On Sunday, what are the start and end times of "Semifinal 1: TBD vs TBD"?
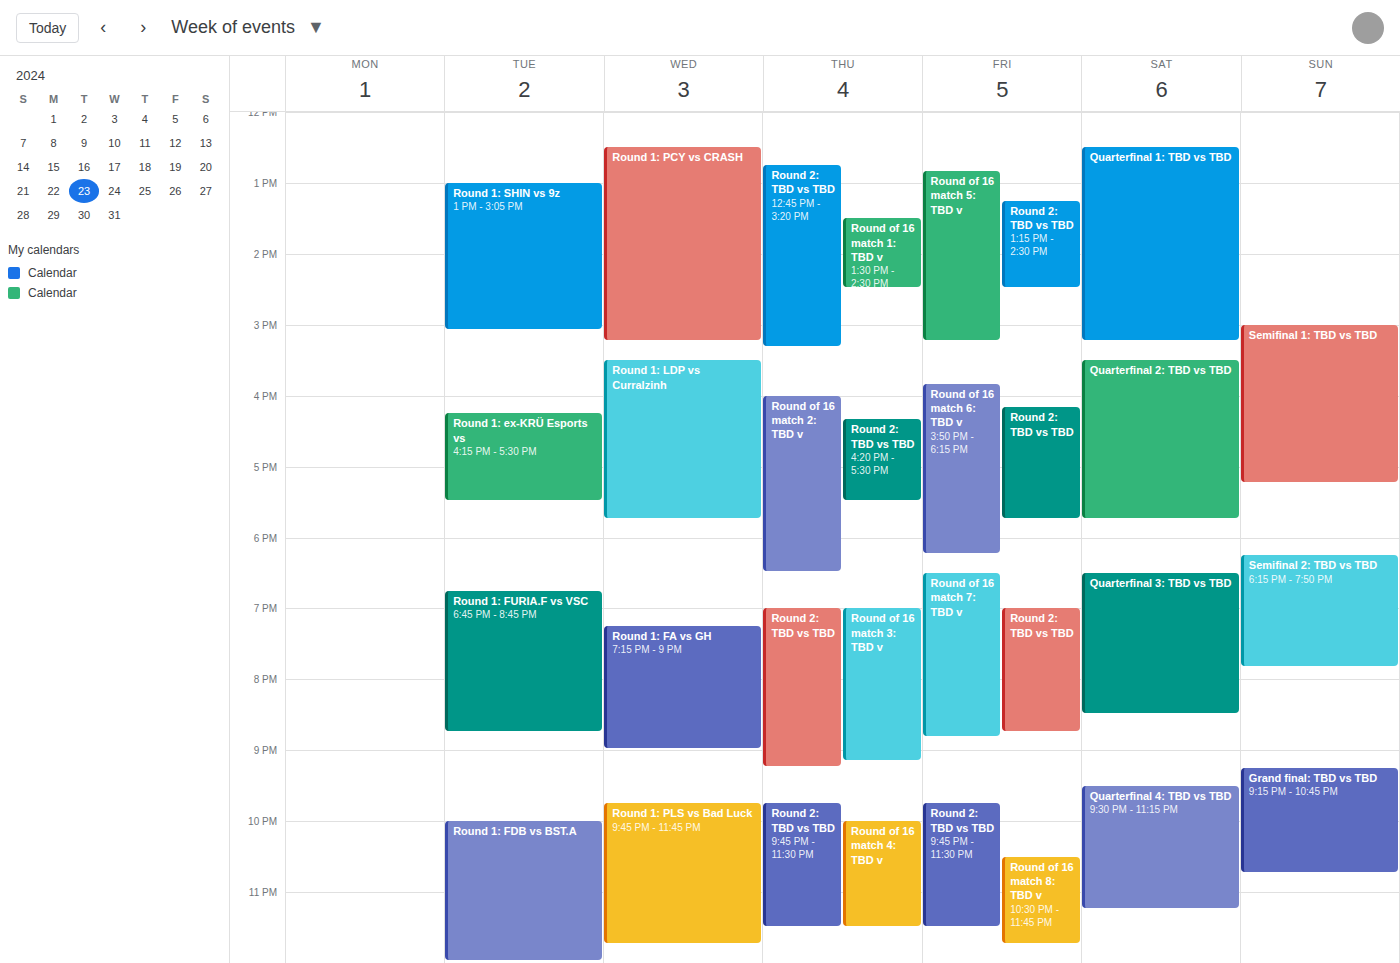
3:00 PM to 5:15 PM